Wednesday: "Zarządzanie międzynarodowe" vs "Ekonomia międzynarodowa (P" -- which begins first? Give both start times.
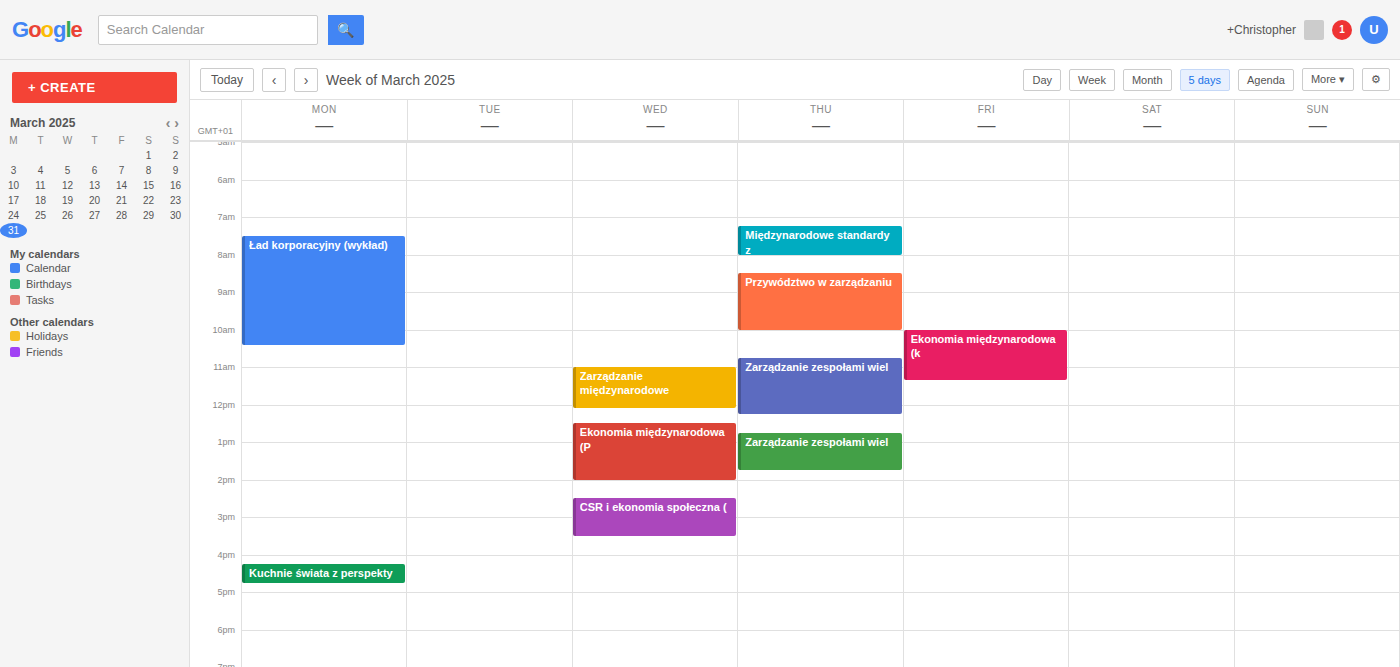
"Zarządzanie międzynarodowe" 11:00; "Ekonomia międzynarodowa (P" 12:30.